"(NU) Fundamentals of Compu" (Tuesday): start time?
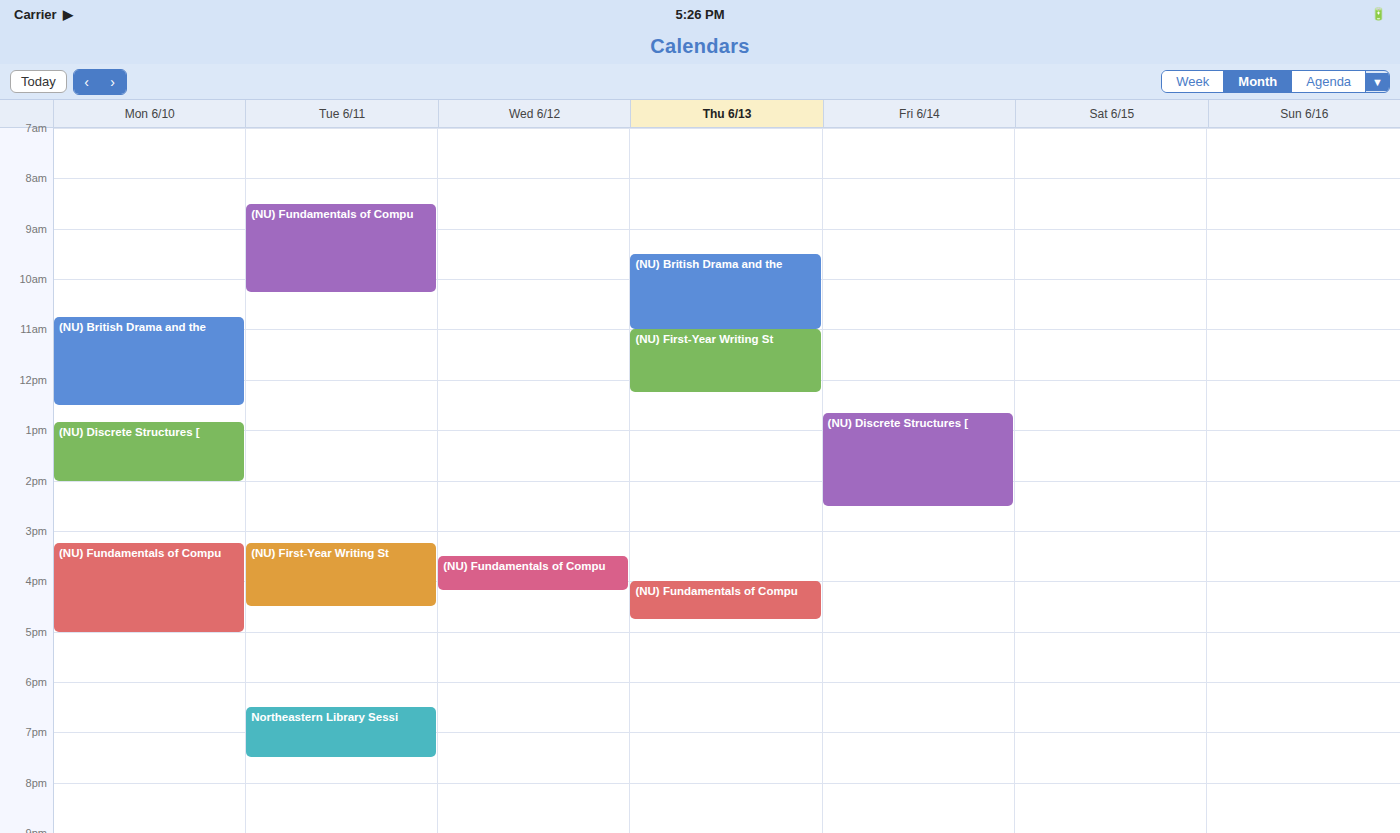
08:30